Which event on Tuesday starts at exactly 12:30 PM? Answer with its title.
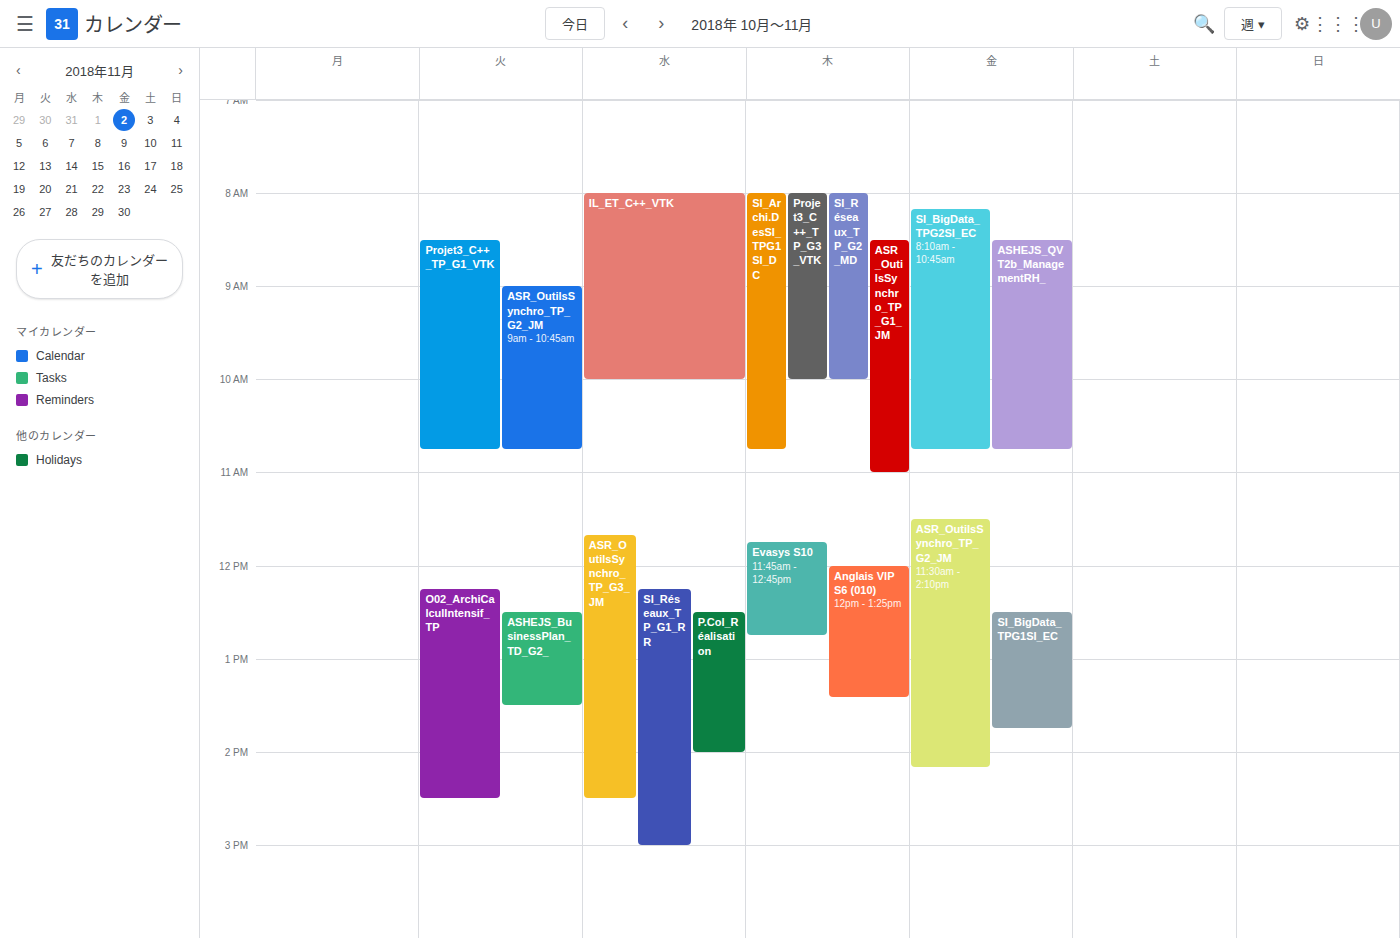
"ASHEJS_BusinessPlan_TD_G2_"